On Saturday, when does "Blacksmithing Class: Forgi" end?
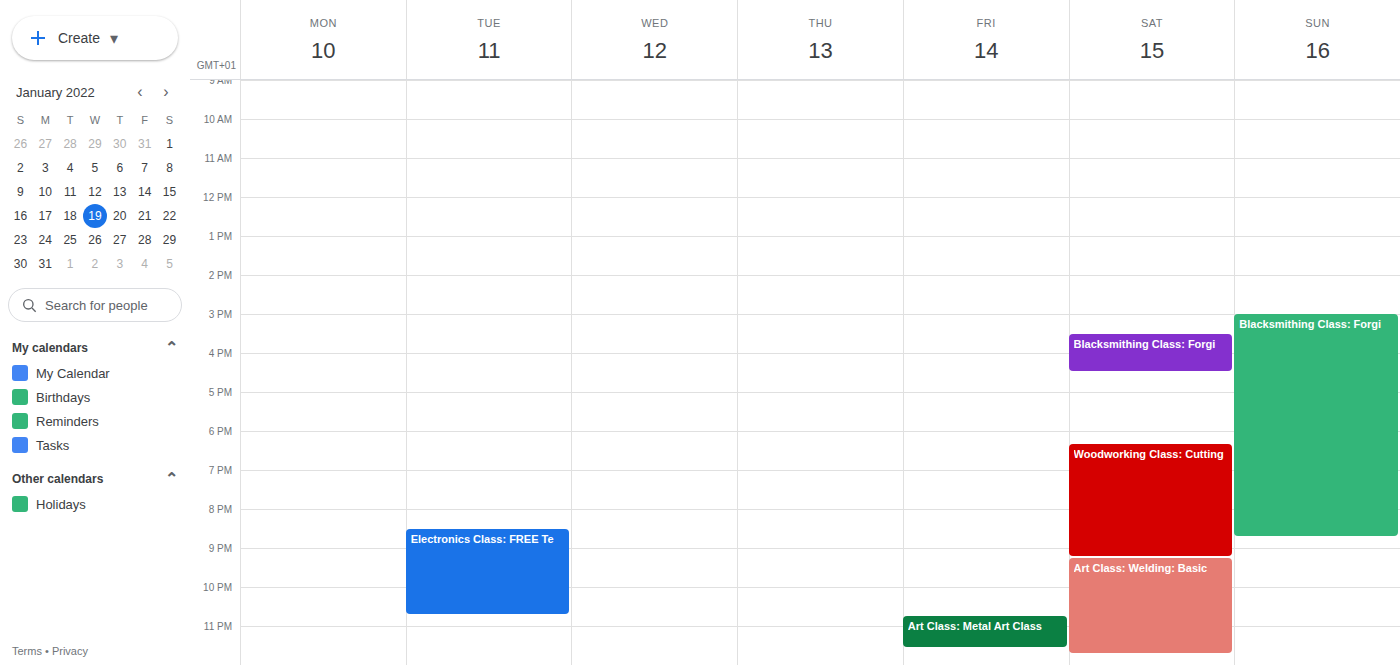
4:30 PM